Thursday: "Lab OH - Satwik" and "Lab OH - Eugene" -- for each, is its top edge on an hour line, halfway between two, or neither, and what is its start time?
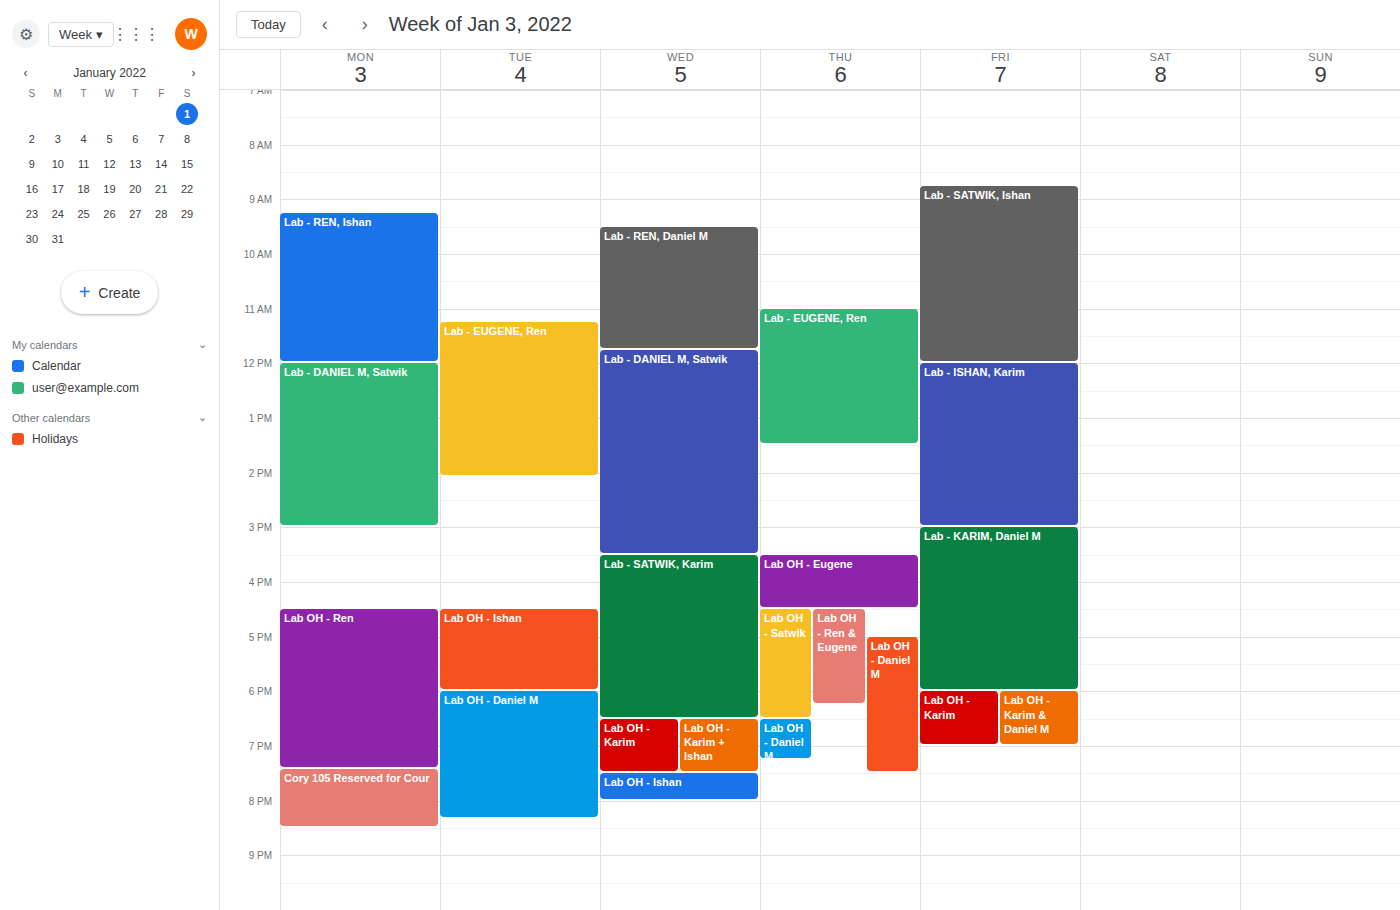
"Lab OH - Satwik": 4:30 PM, halfway between the 4 PM and 5 PM lines. "Lab OH - Eugene": 3:30 PM, halfway between the 3 PM and 4 PM lines.